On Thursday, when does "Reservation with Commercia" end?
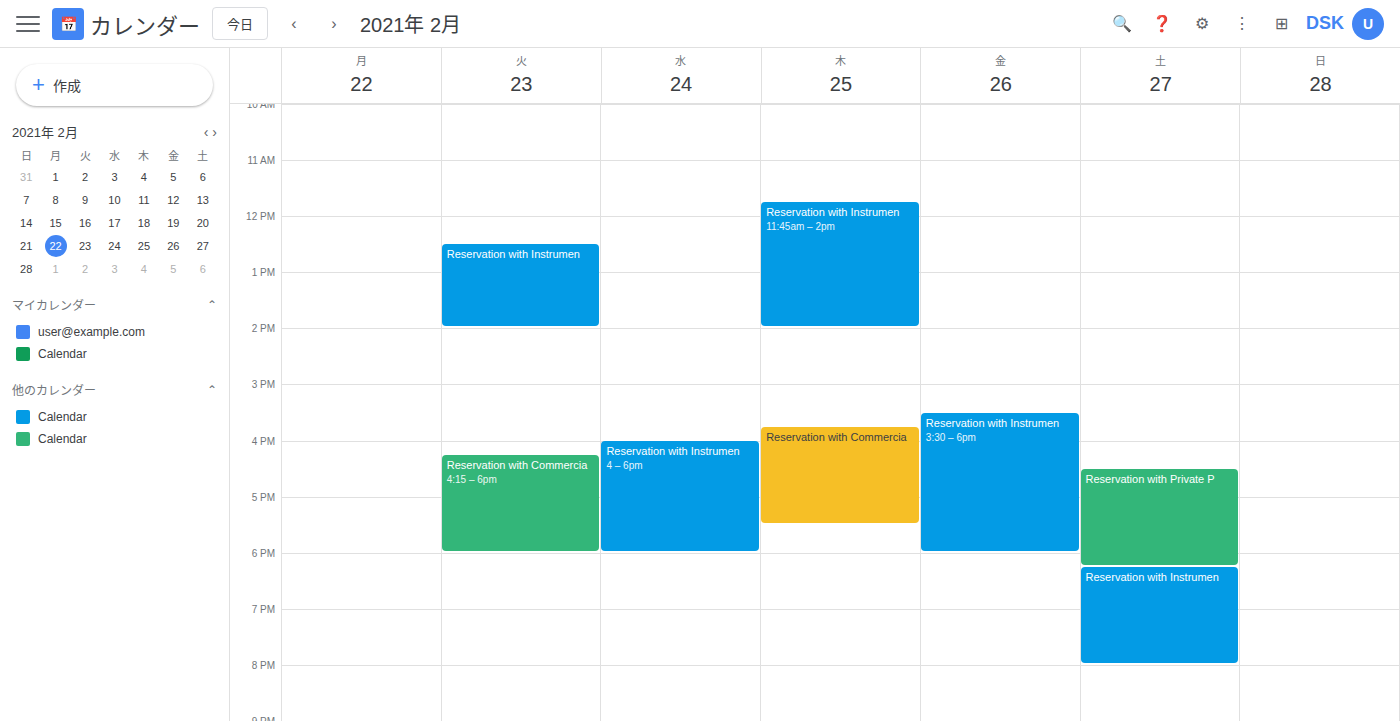
5:30 PM